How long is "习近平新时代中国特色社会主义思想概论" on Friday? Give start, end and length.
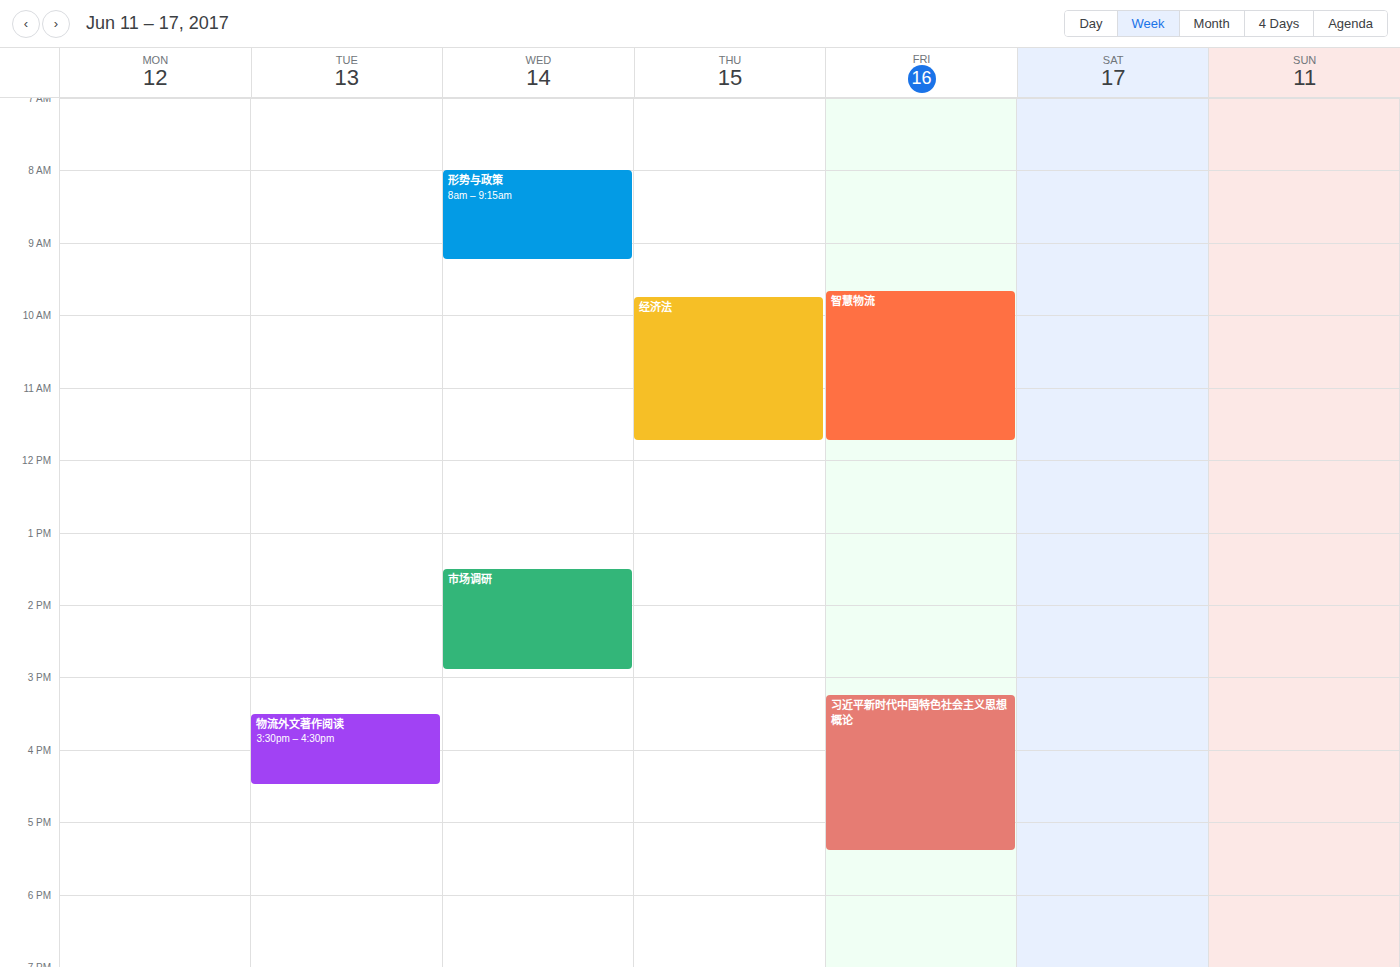
3:15 PM to 5:25 PM, 2 hours 10 minutes